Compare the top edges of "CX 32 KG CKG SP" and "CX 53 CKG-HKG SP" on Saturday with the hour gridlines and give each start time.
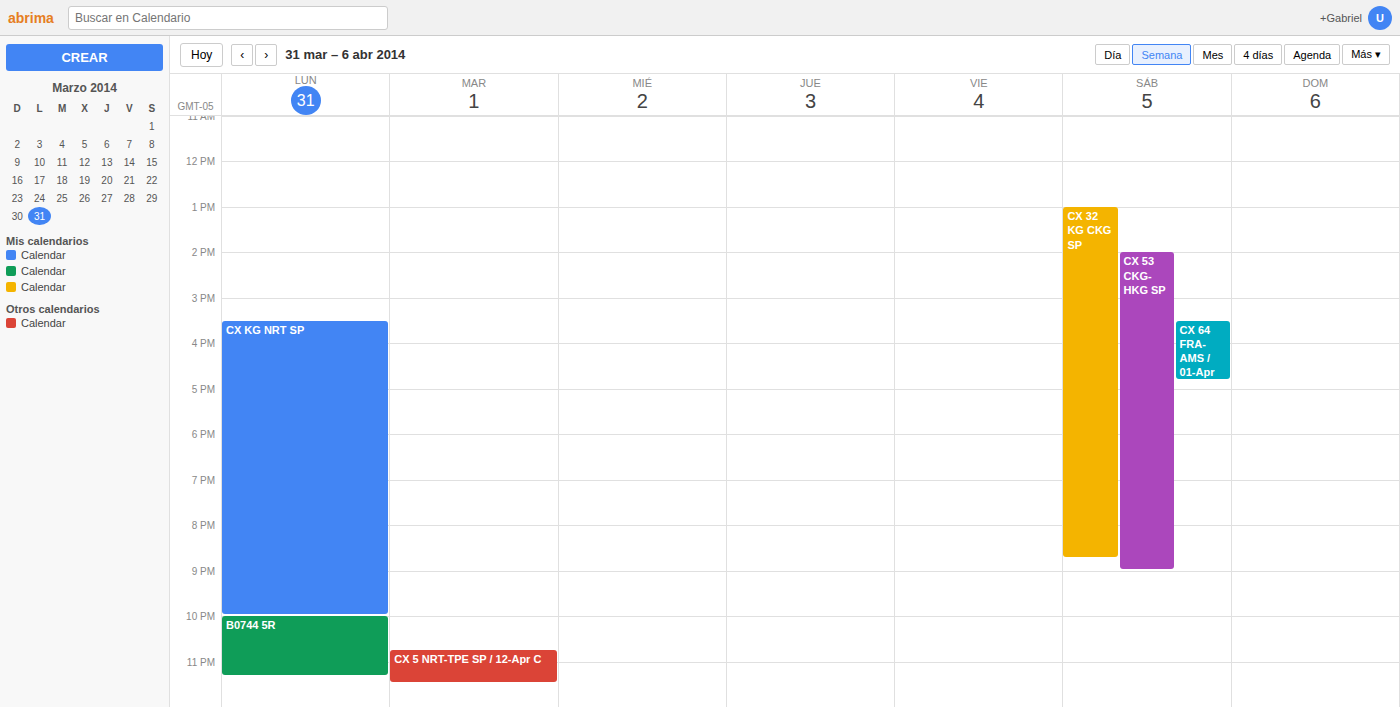
"CX 32 KG CKG SP": 1:00 PM, exactly on the 1 PM line. "CX 53 CKG-HKG SP": 2:00 PM, exactly on the 2 PM line.